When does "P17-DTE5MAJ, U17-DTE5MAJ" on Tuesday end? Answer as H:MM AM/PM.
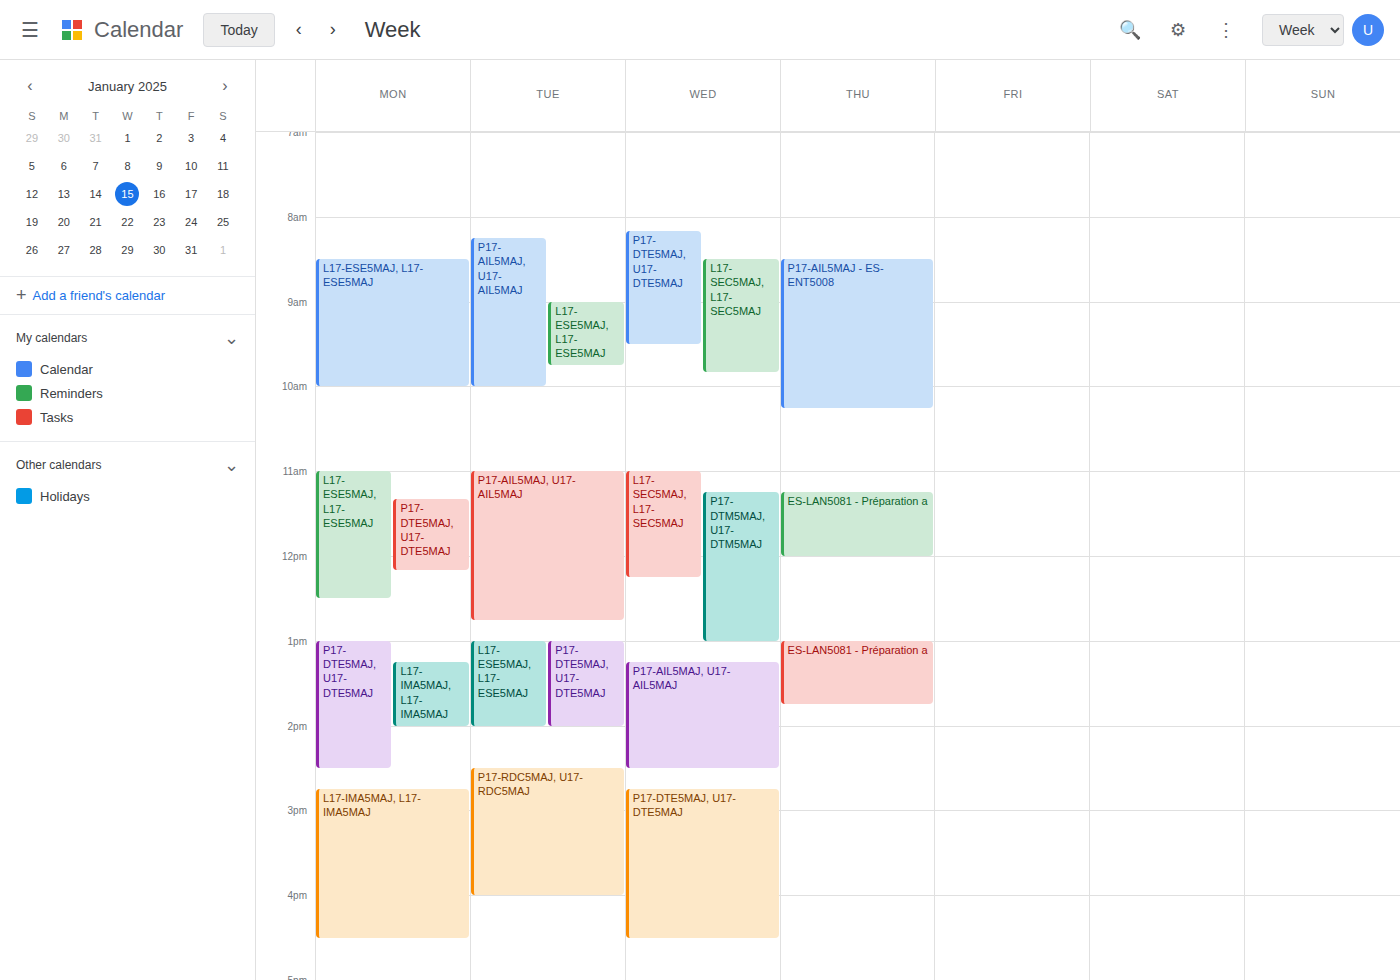
2:00 PM